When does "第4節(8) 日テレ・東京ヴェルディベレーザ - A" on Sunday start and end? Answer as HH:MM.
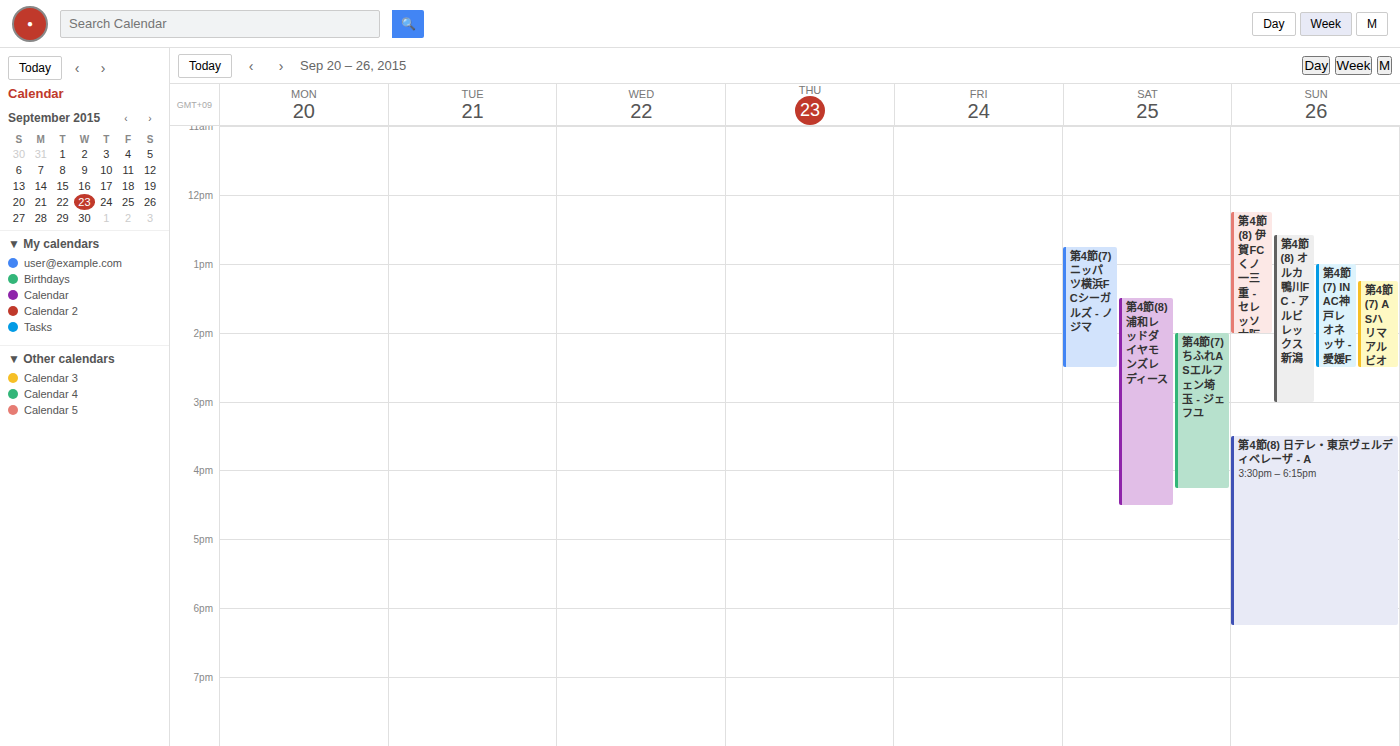
15:30 to 18:15